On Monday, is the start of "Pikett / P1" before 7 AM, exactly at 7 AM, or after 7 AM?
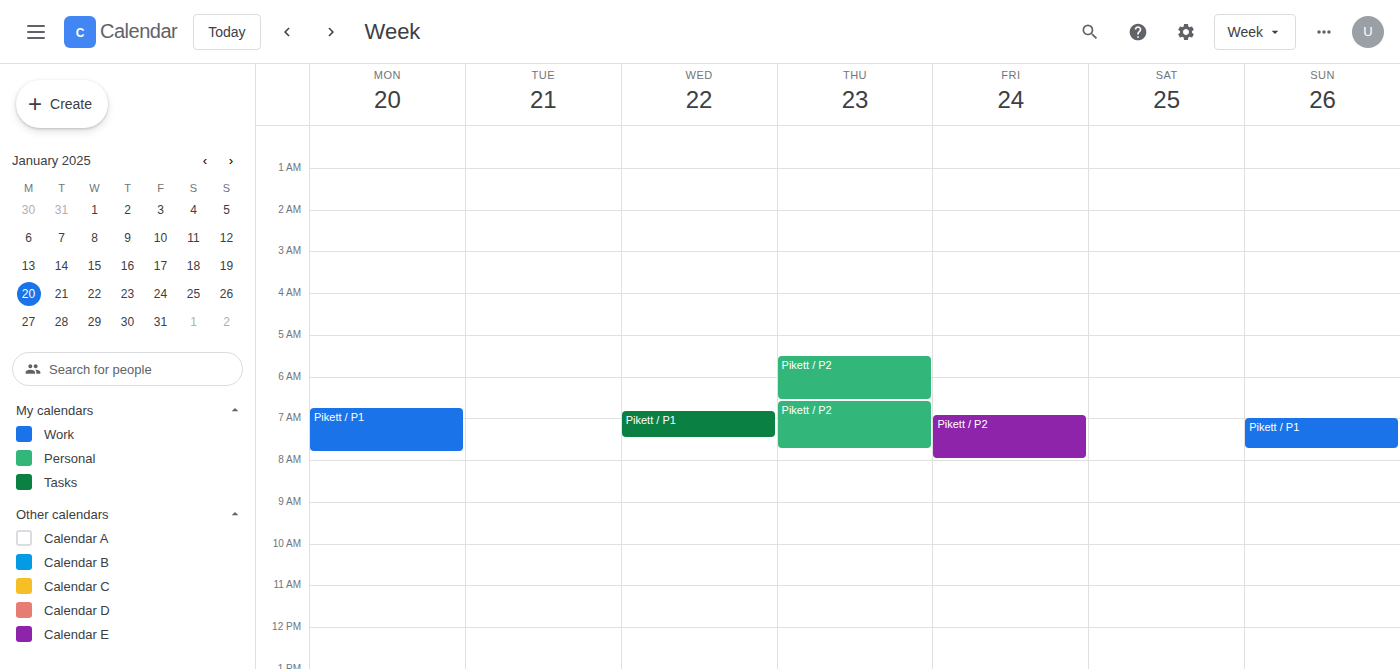
6:45 AM -- before 7 AM, 15 minutes above the 7 AM line.